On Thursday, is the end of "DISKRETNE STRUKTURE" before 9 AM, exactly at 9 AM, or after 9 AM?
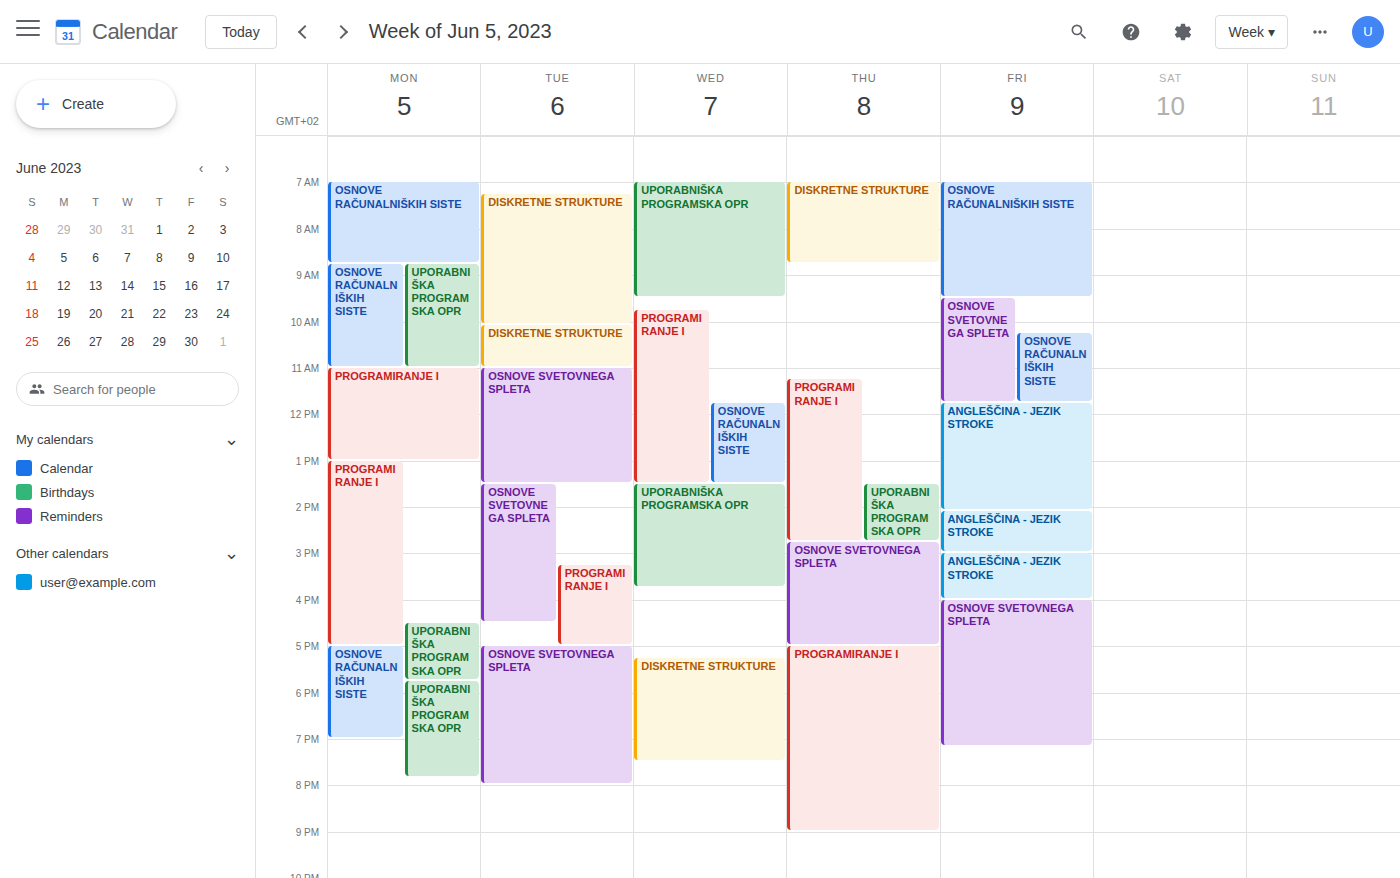
8:45 AM -- before 9 AM, 15 minutes above the 9 AM line.